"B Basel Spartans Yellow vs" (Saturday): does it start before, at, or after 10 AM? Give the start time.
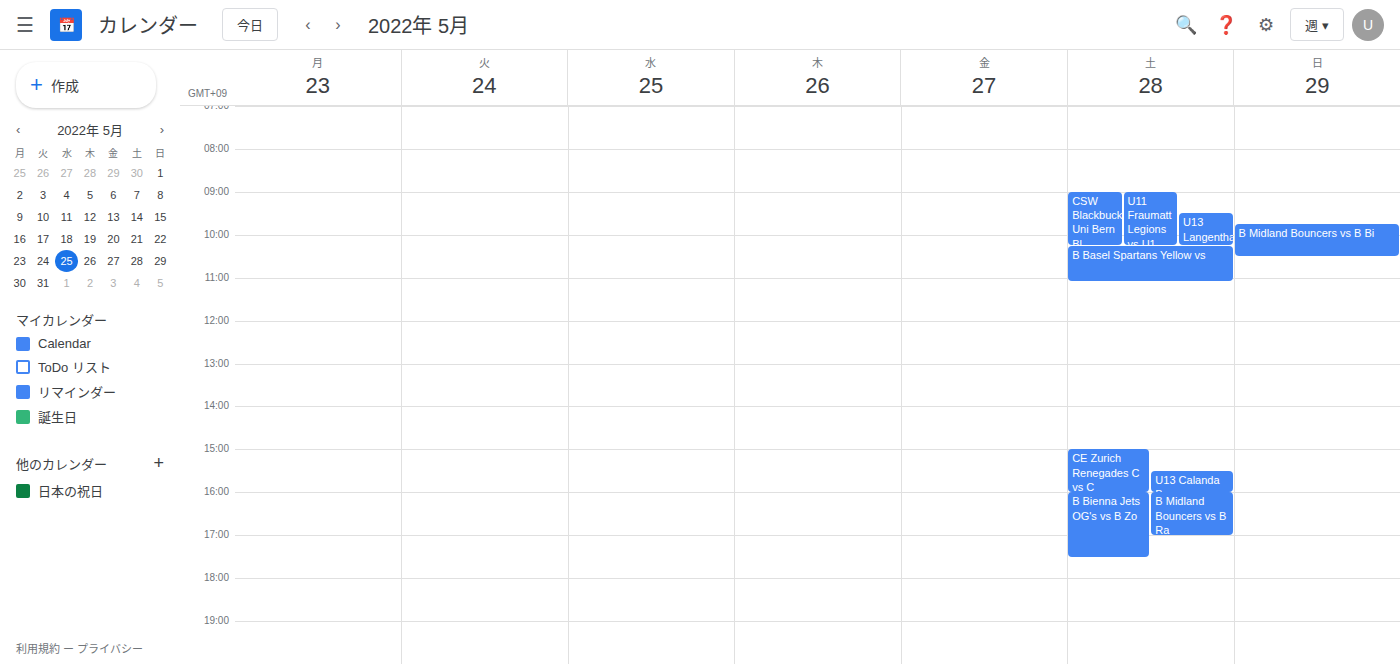
10:15 AM -- after 10 AM, 15 minutes below the 10 AM line.